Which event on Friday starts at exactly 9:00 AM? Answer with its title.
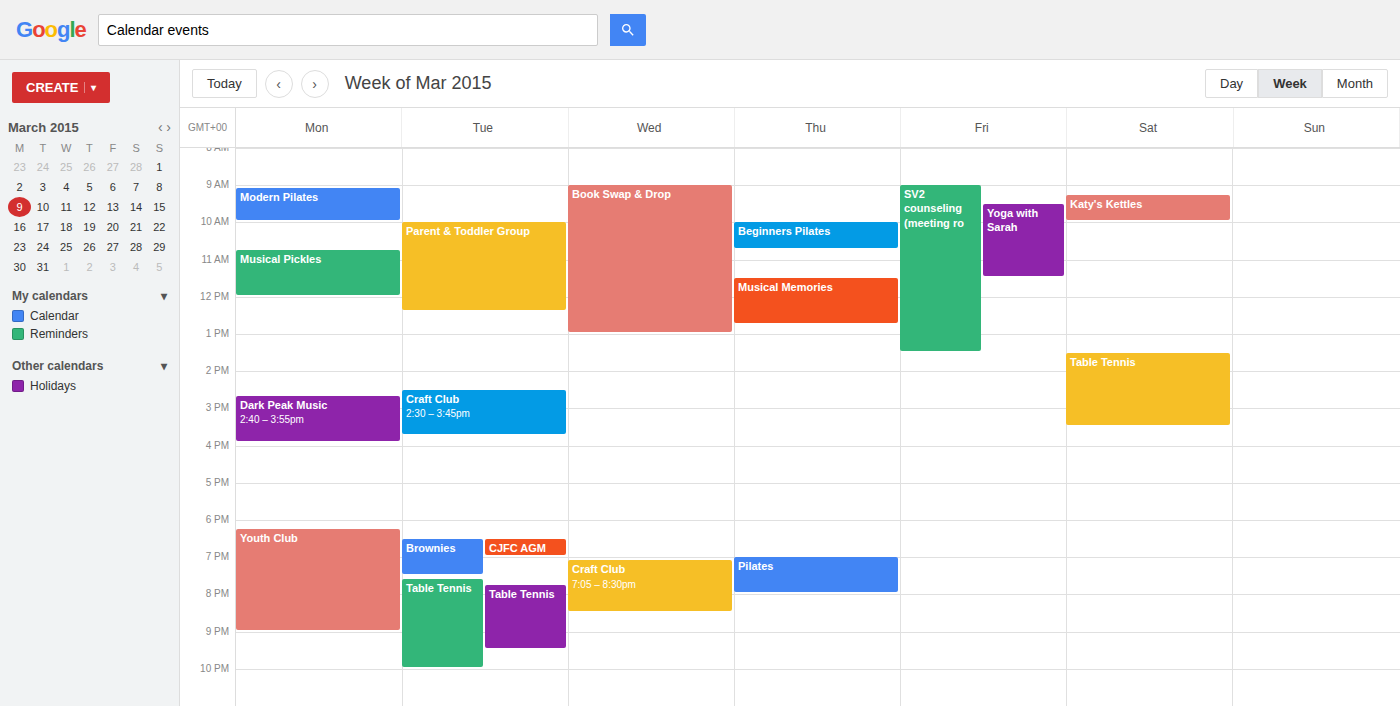
"SV2 counseling (meeting ro"